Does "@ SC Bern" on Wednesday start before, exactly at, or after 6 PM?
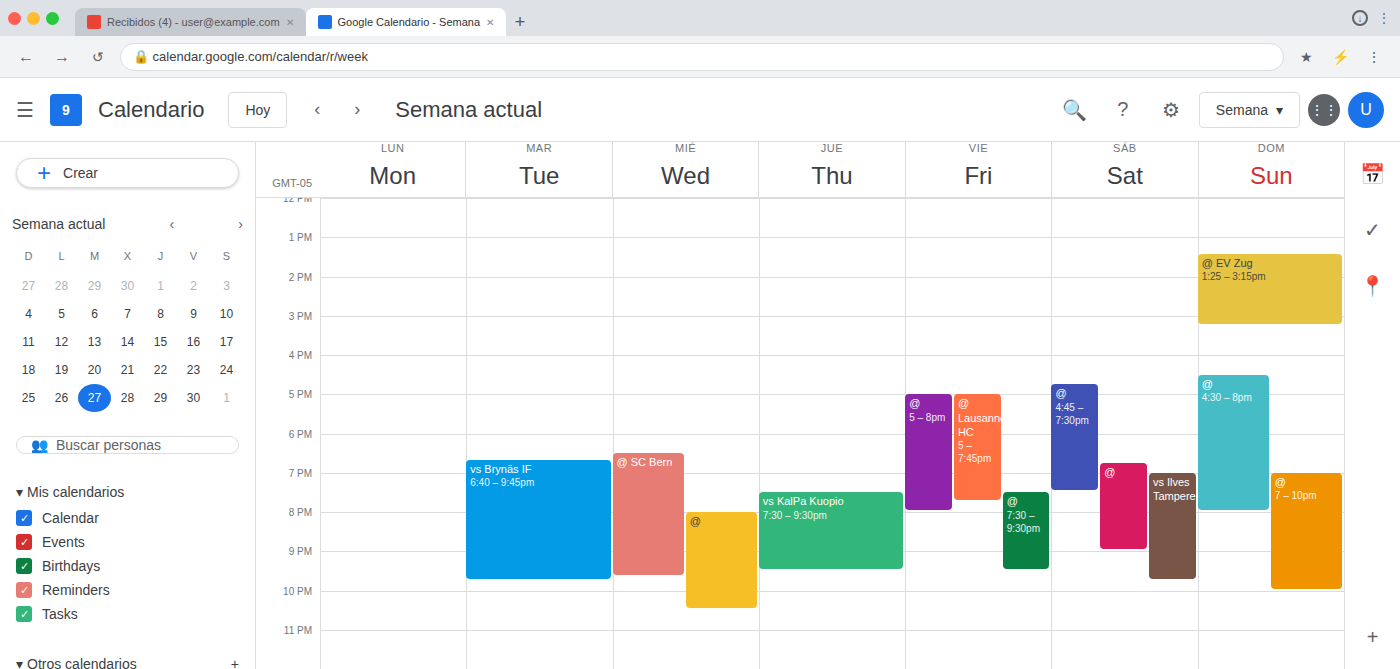
6:30 PM -- after 6 PM, 30 minutes below the 6 PM line.